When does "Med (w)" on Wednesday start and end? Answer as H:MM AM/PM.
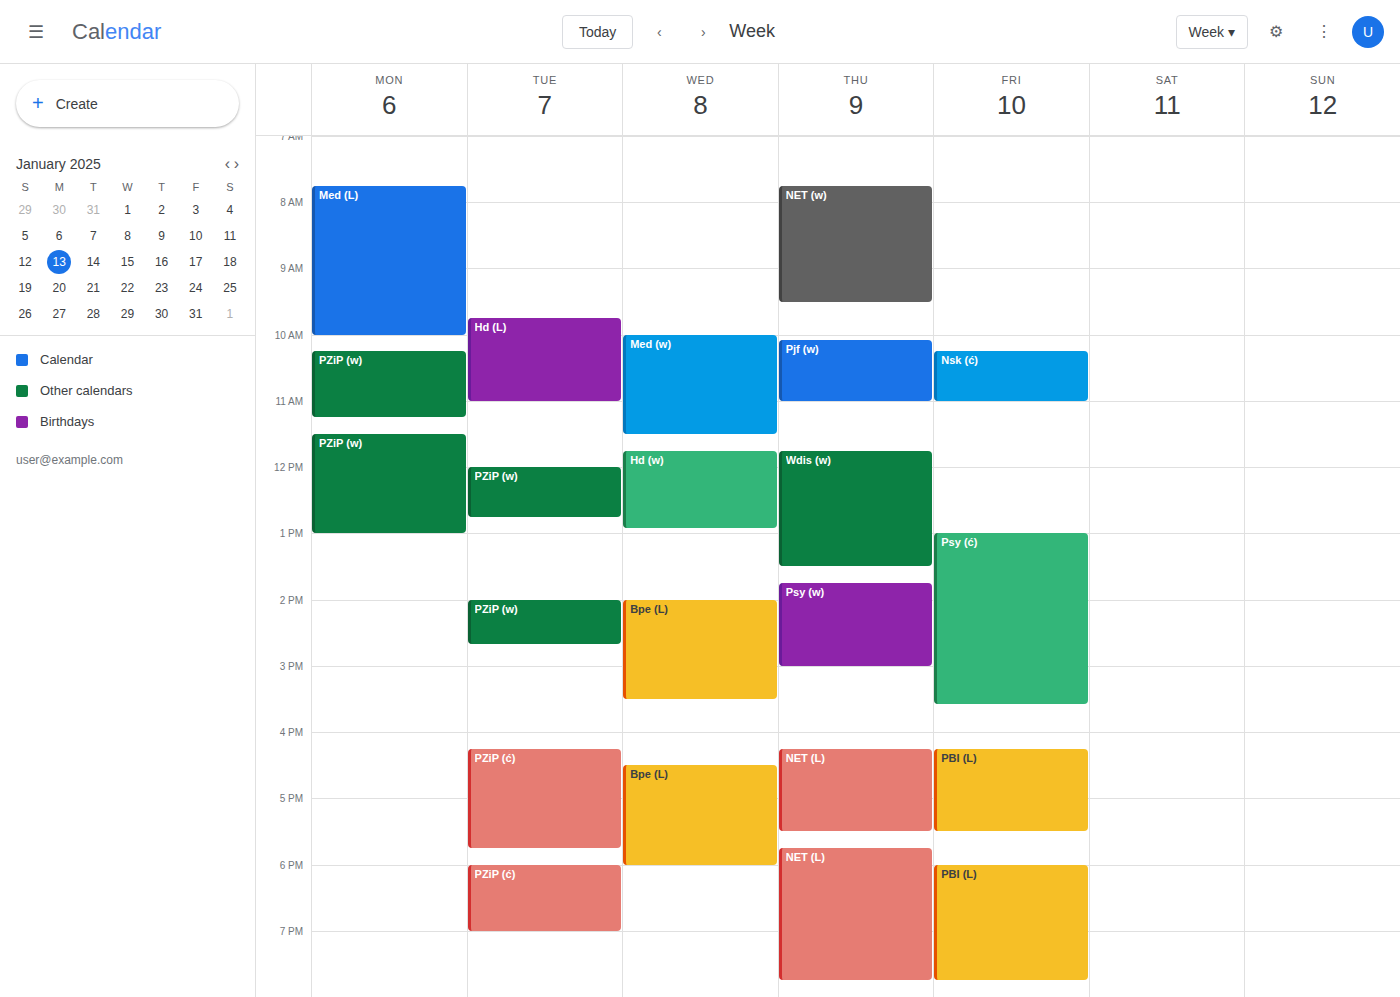
10:00 AM to 11:30 AM